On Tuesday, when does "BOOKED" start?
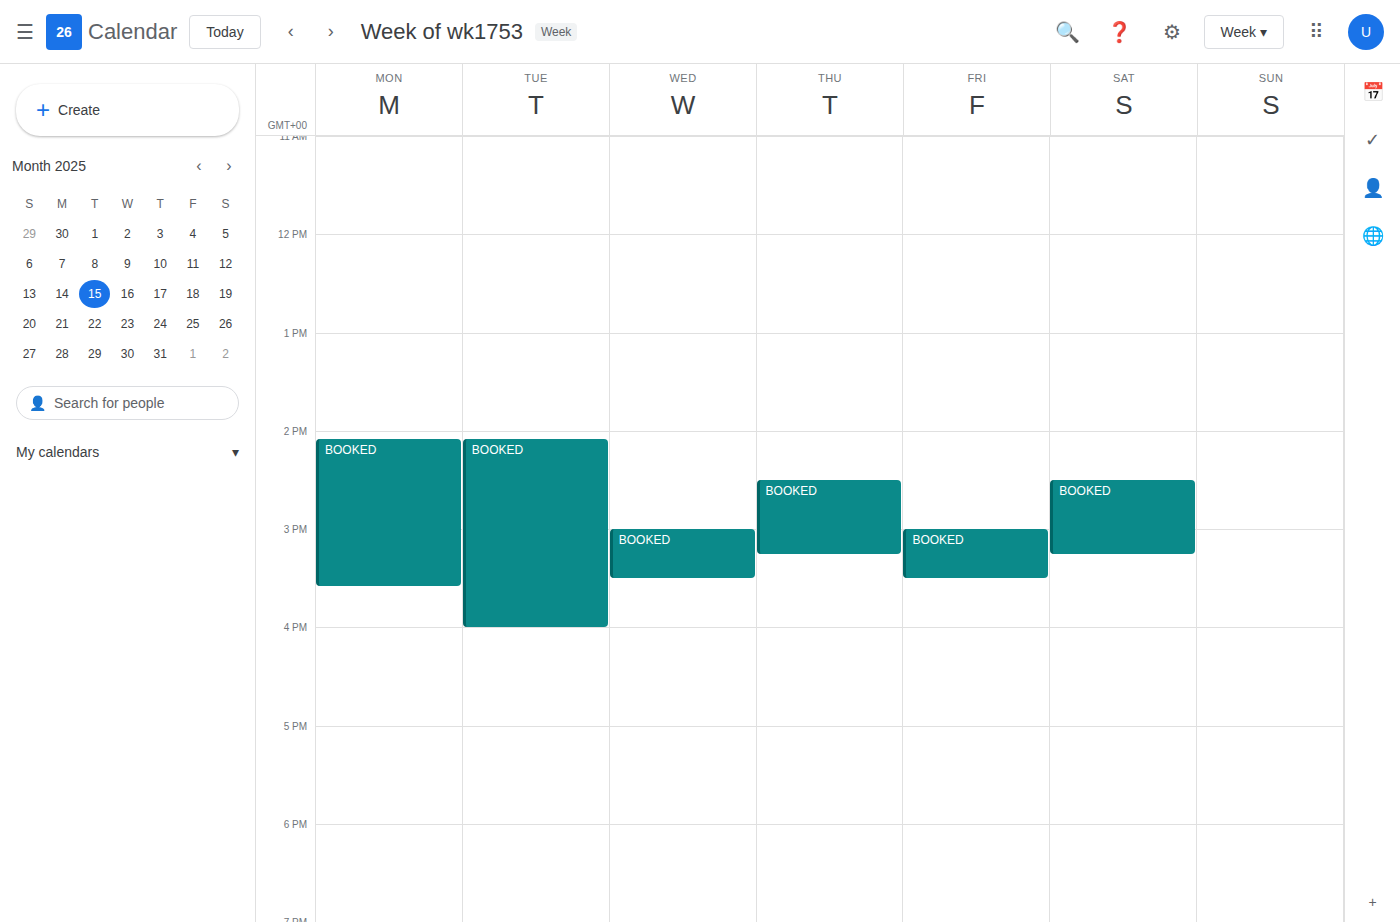
2:05 PM